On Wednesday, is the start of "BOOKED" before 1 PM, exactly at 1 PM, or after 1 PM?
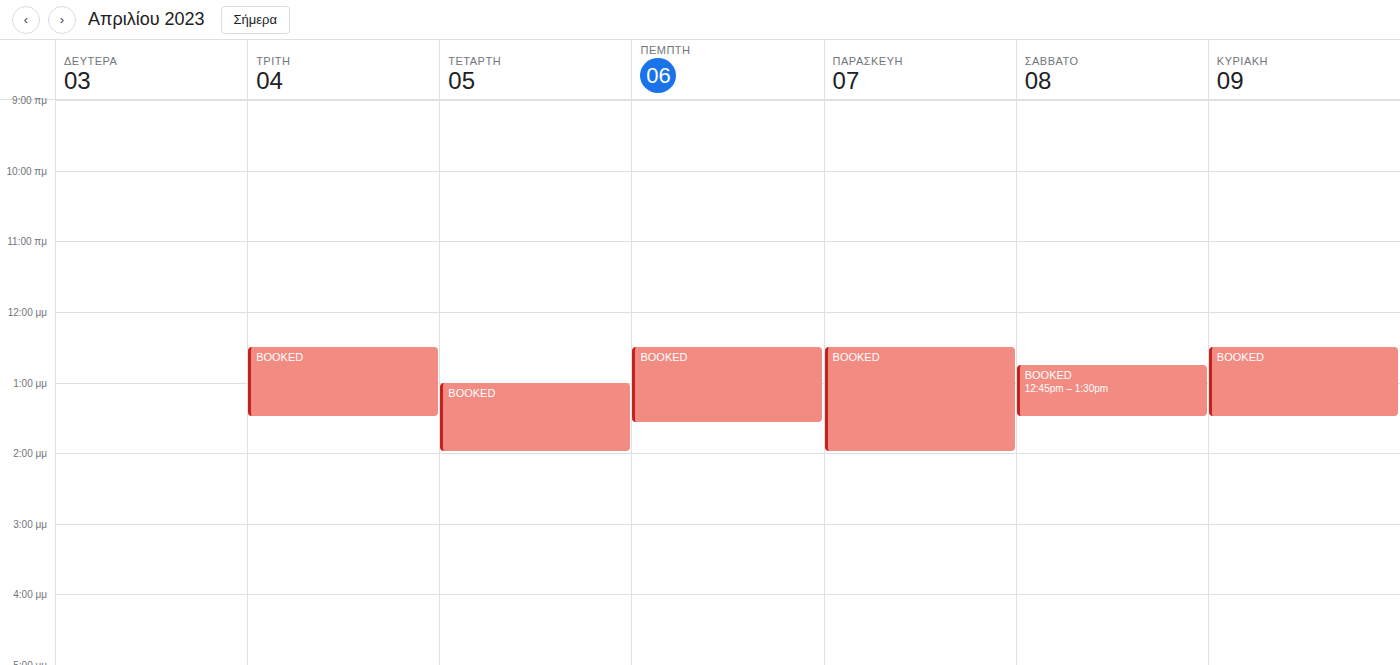
1:00 PM -- exactly at 1 PM, on the 1 PM line.